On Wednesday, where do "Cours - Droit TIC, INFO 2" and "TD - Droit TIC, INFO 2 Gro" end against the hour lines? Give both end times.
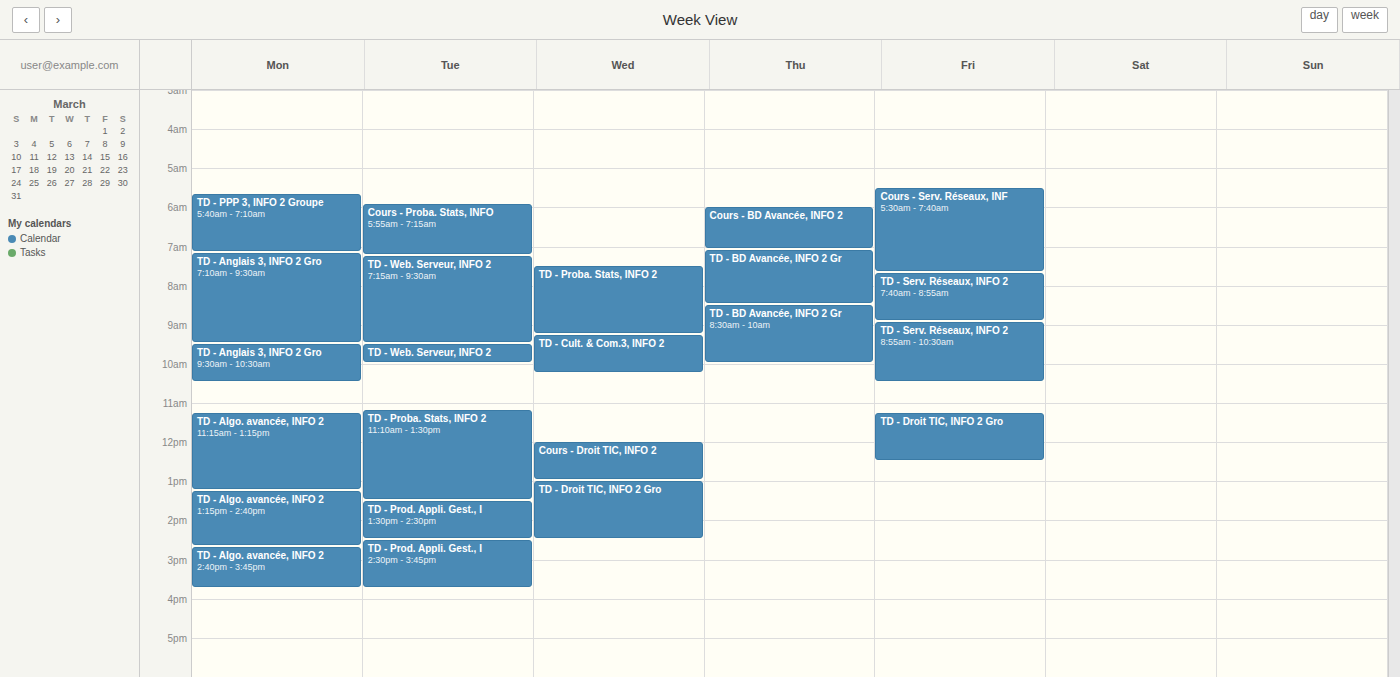
"Cours - Droit TIC, INFO 2": 1:00 PM, exactly on the 1 PM line. "TD - Droit TIC, INFO 2 Gro": 2:30 PM, halfway between the 2 PM and 3 PM lines.